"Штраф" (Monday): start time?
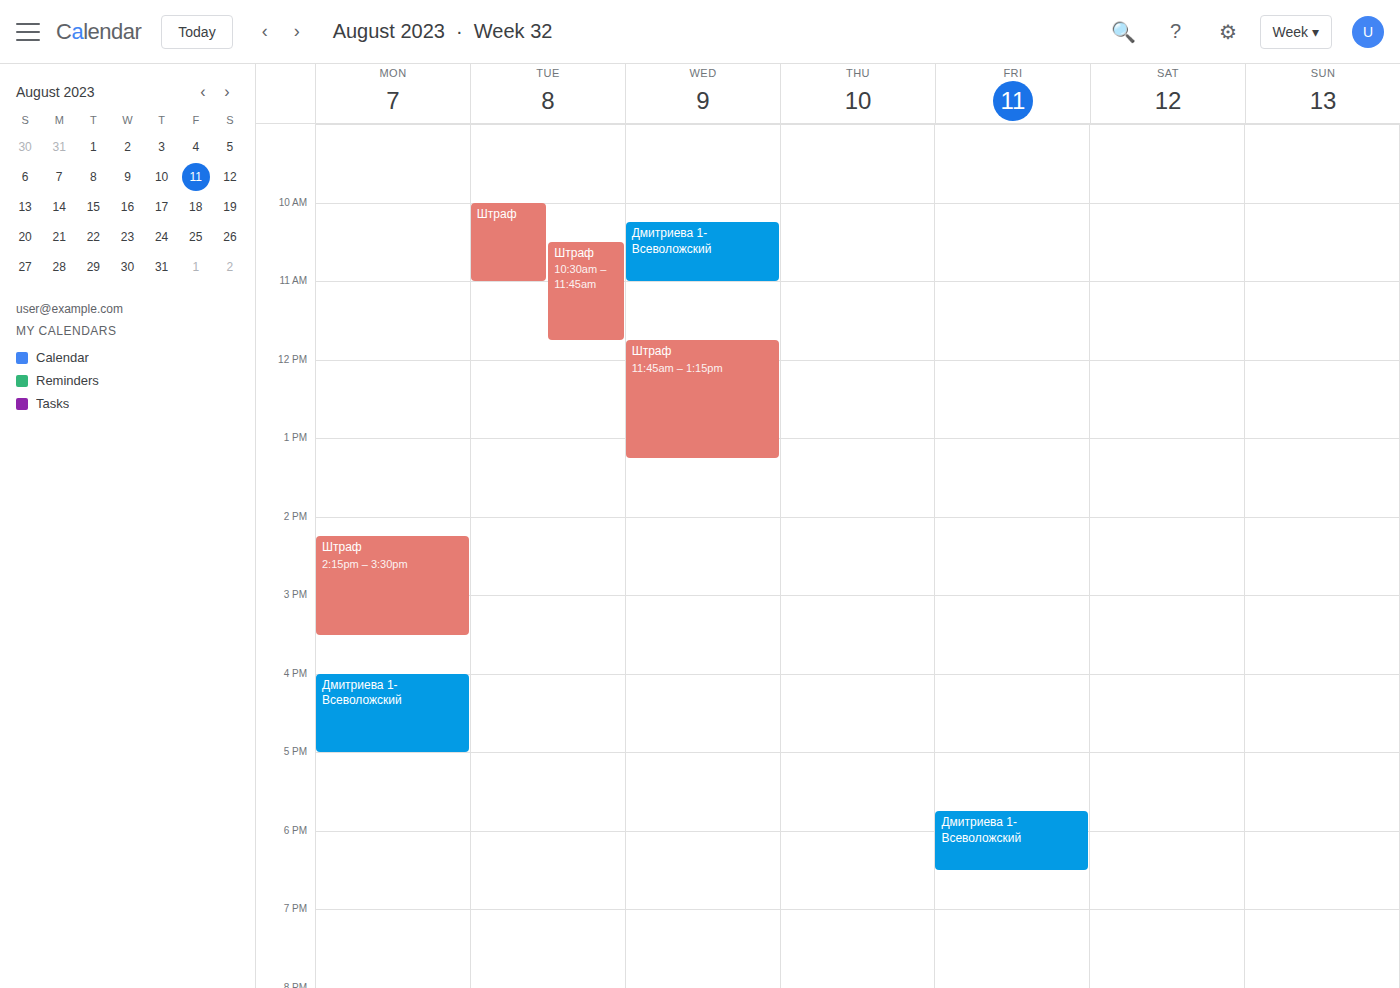
2:15 PM